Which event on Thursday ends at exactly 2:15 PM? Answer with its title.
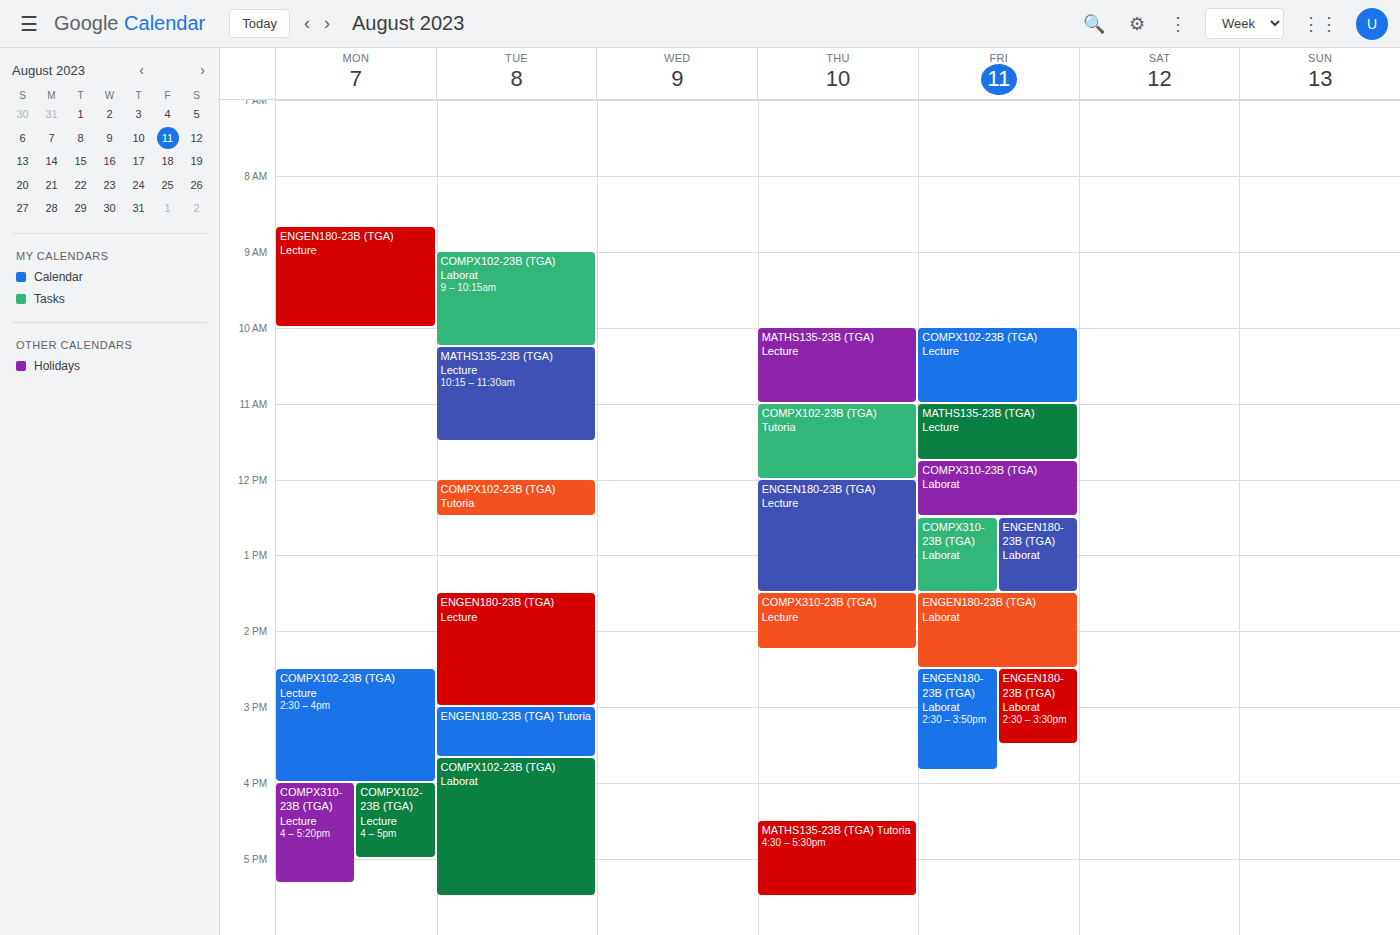
"COMPX310-23B (TGA) Lecture"